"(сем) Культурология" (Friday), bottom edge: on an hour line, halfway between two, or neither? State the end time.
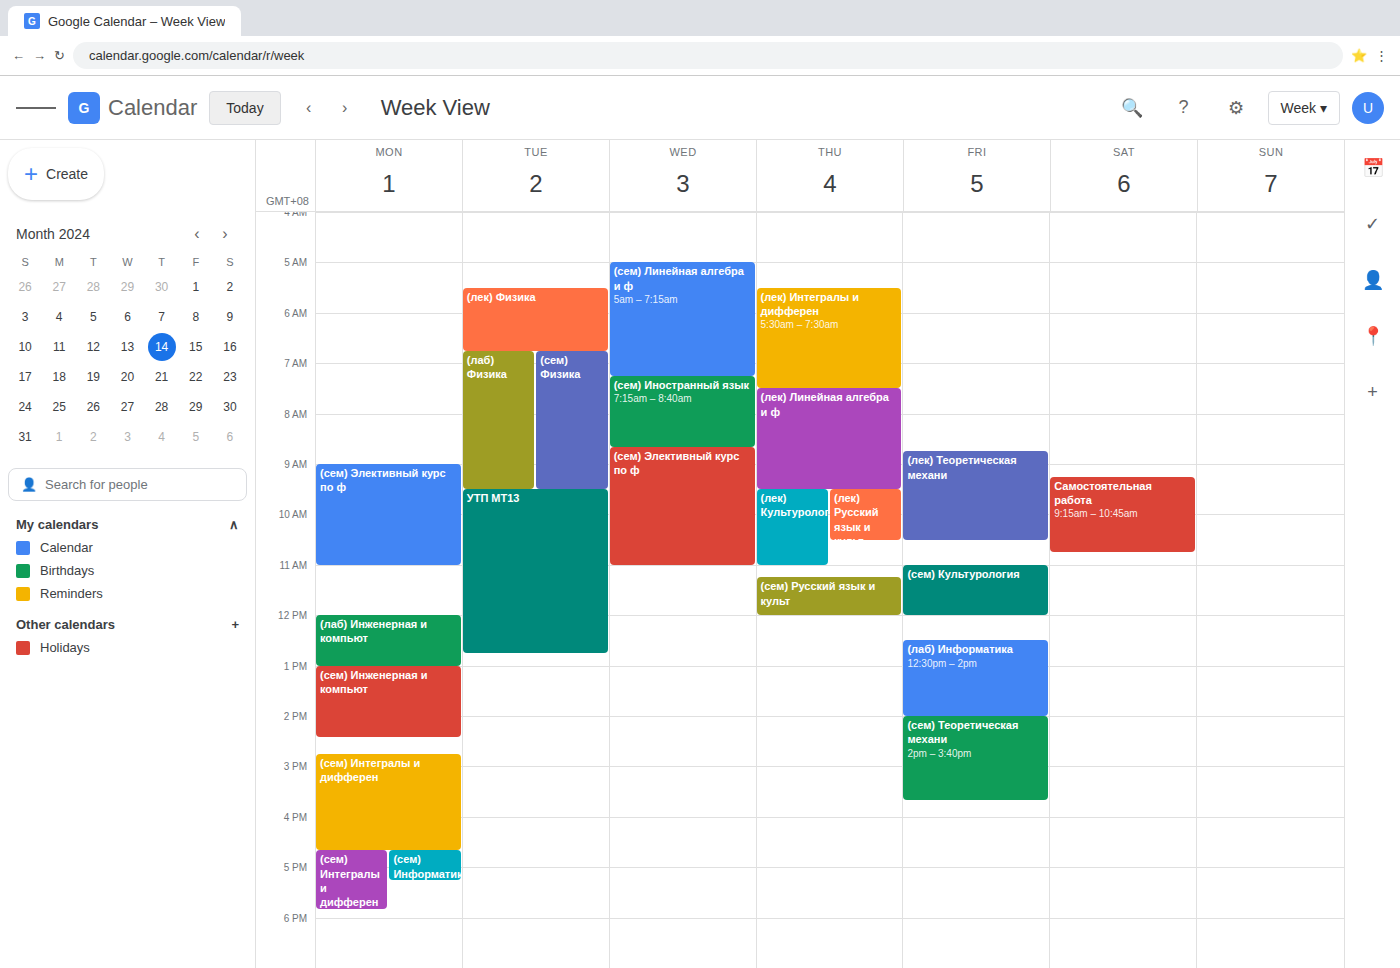
12:00 PM -- exactly on the 12 PM line.